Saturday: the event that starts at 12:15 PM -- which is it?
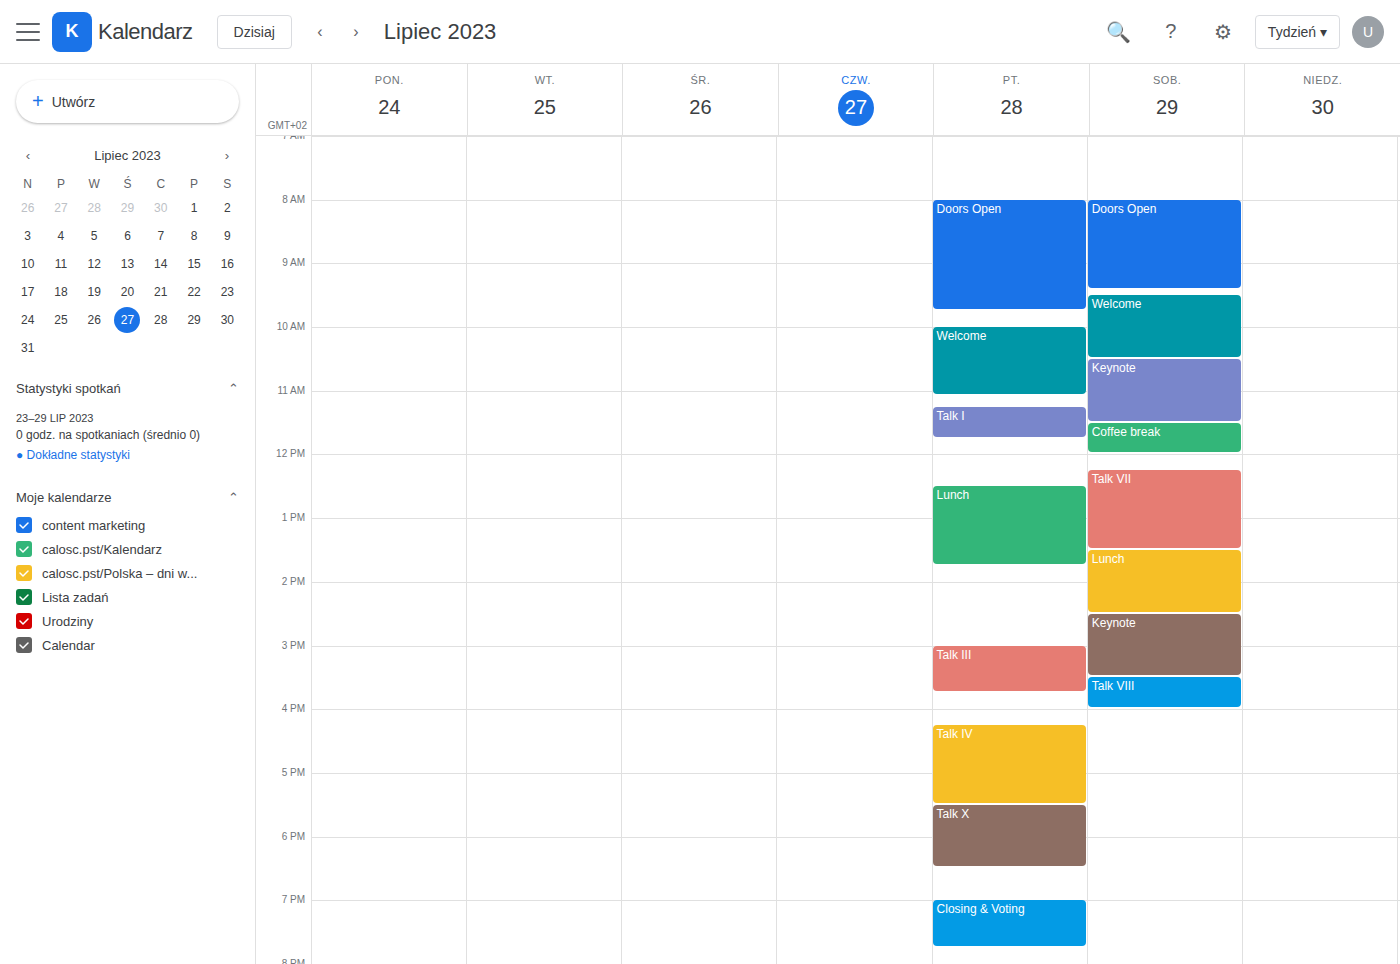
"Talk VII"